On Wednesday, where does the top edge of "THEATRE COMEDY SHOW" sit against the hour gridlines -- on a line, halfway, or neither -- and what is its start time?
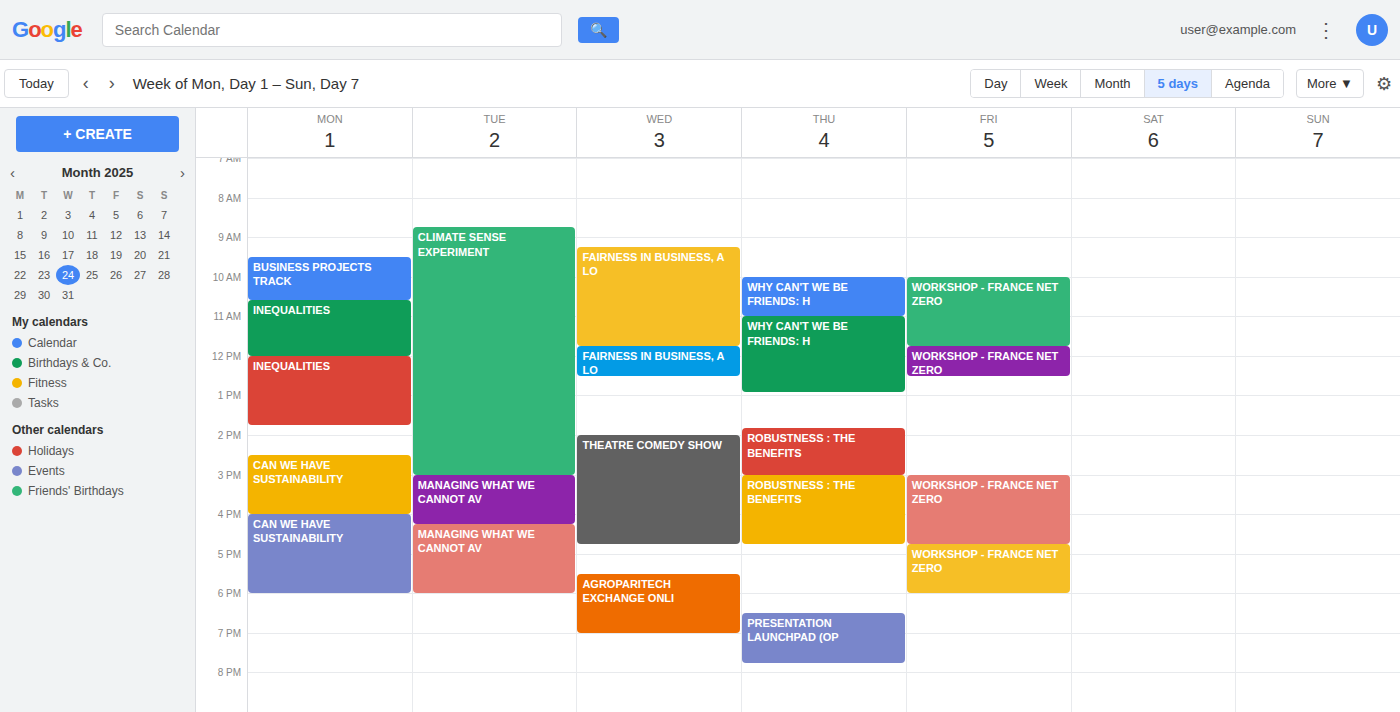
14:00 -- exactly on the 14:00 line.